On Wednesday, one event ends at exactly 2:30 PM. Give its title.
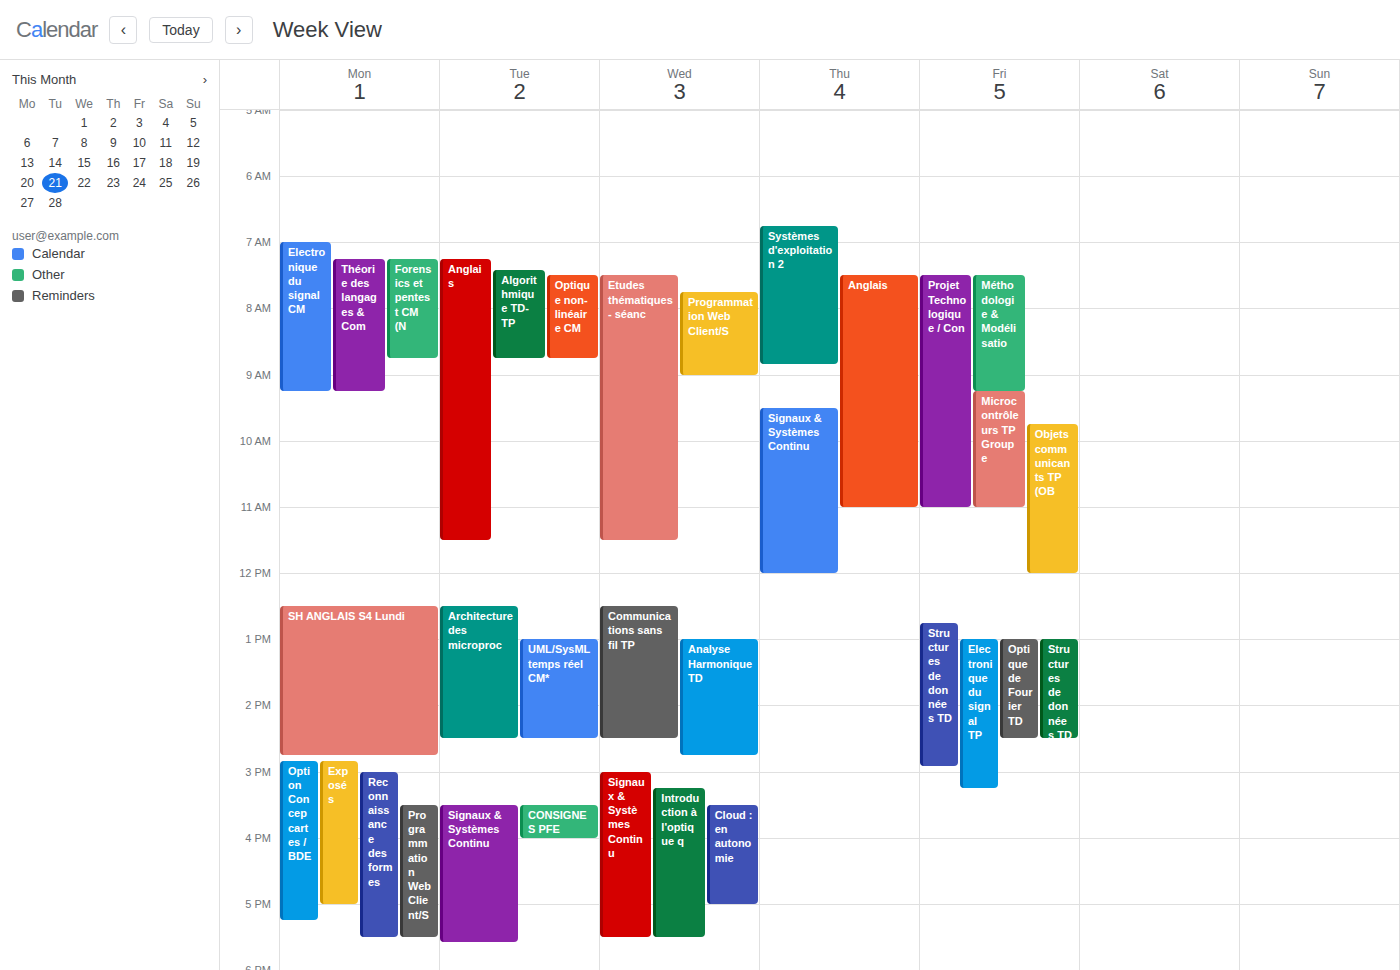
"Communications sans fil TP"